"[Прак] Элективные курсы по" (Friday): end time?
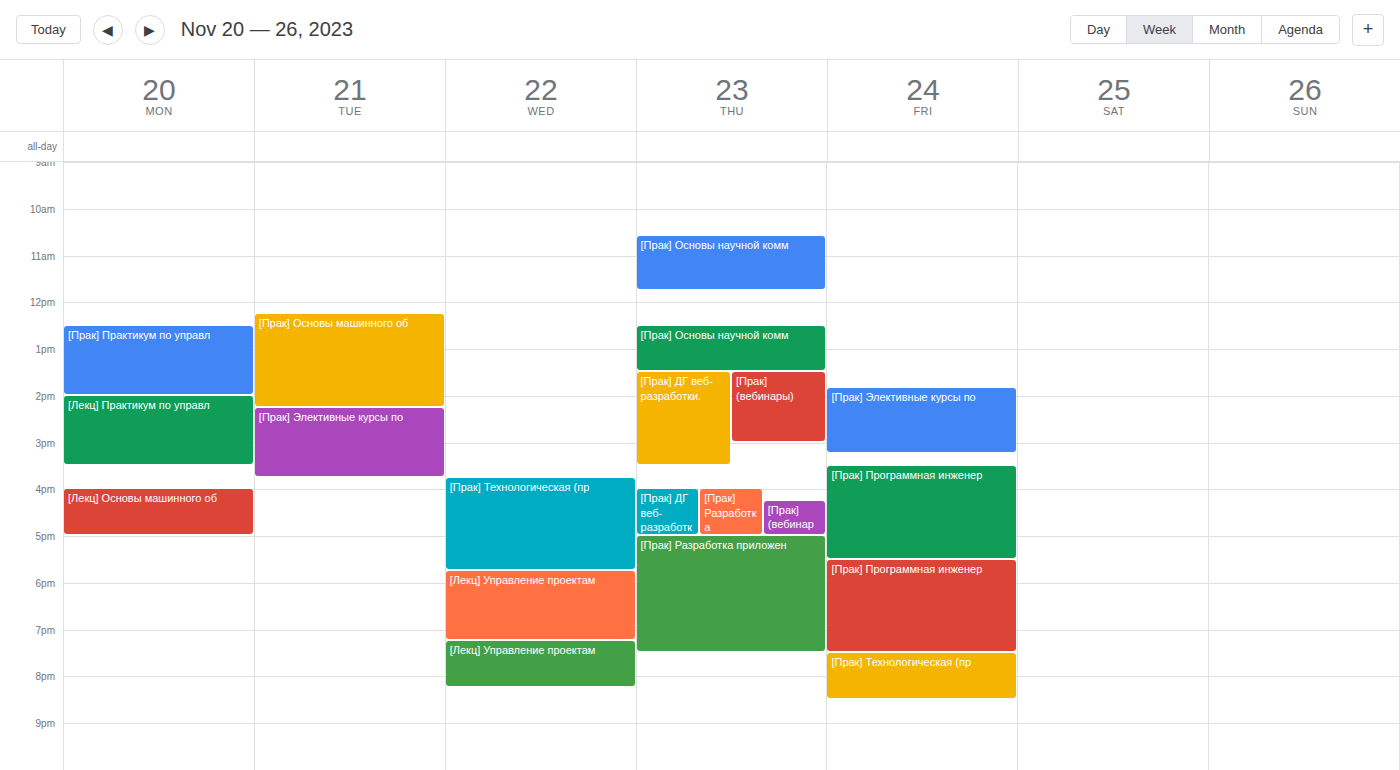
3:15 PM